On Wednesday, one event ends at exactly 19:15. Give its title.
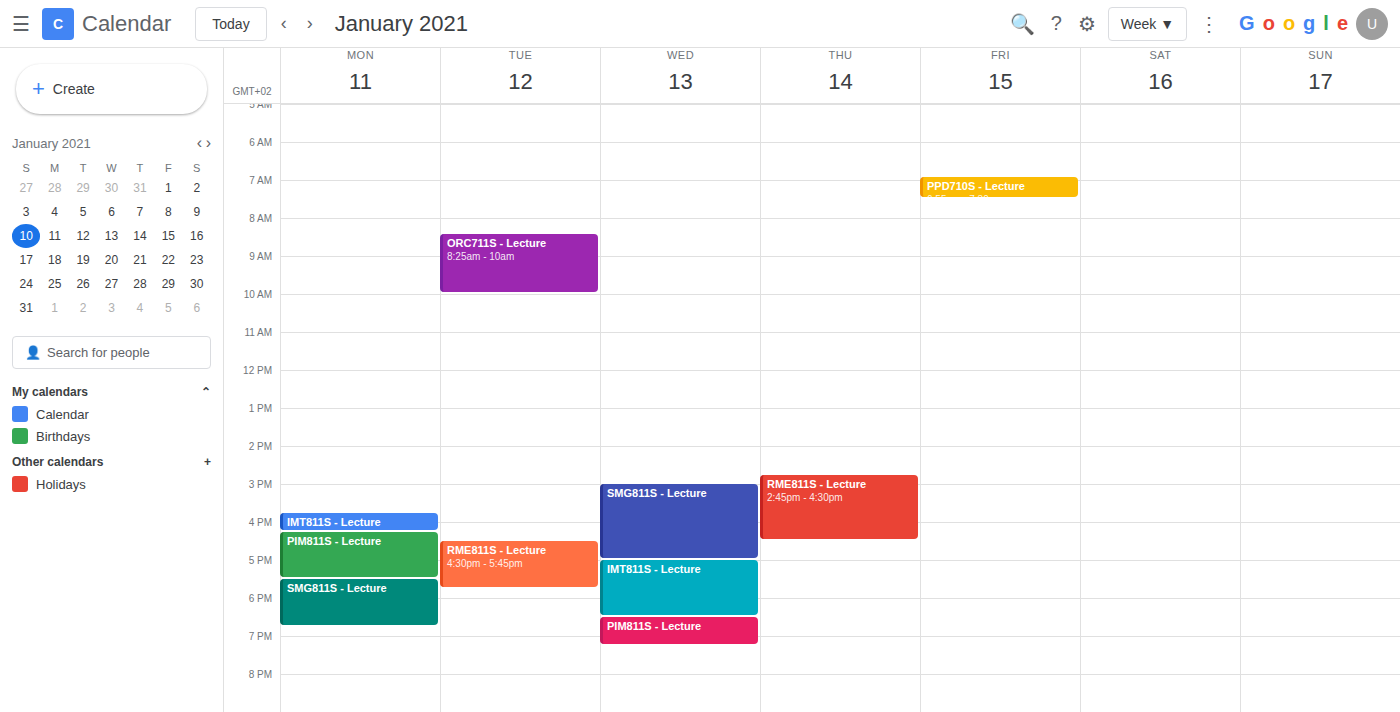
"PIM811S - Lecture"